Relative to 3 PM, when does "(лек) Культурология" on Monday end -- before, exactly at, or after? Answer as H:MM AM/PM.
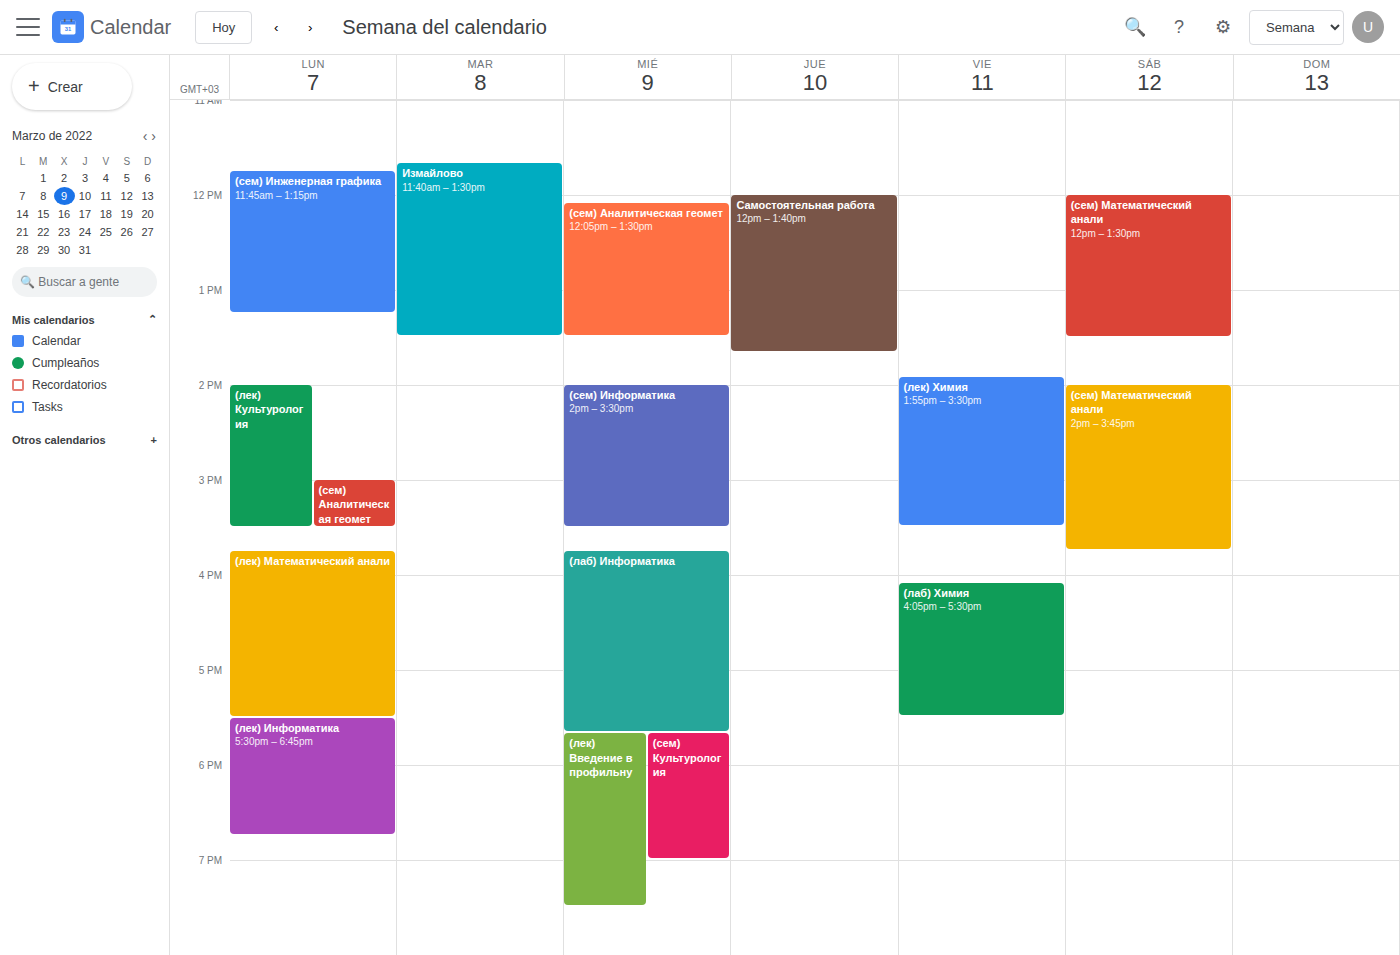
3:30 PM -- after 3 PM, 30 minutes below the 3 PM line.